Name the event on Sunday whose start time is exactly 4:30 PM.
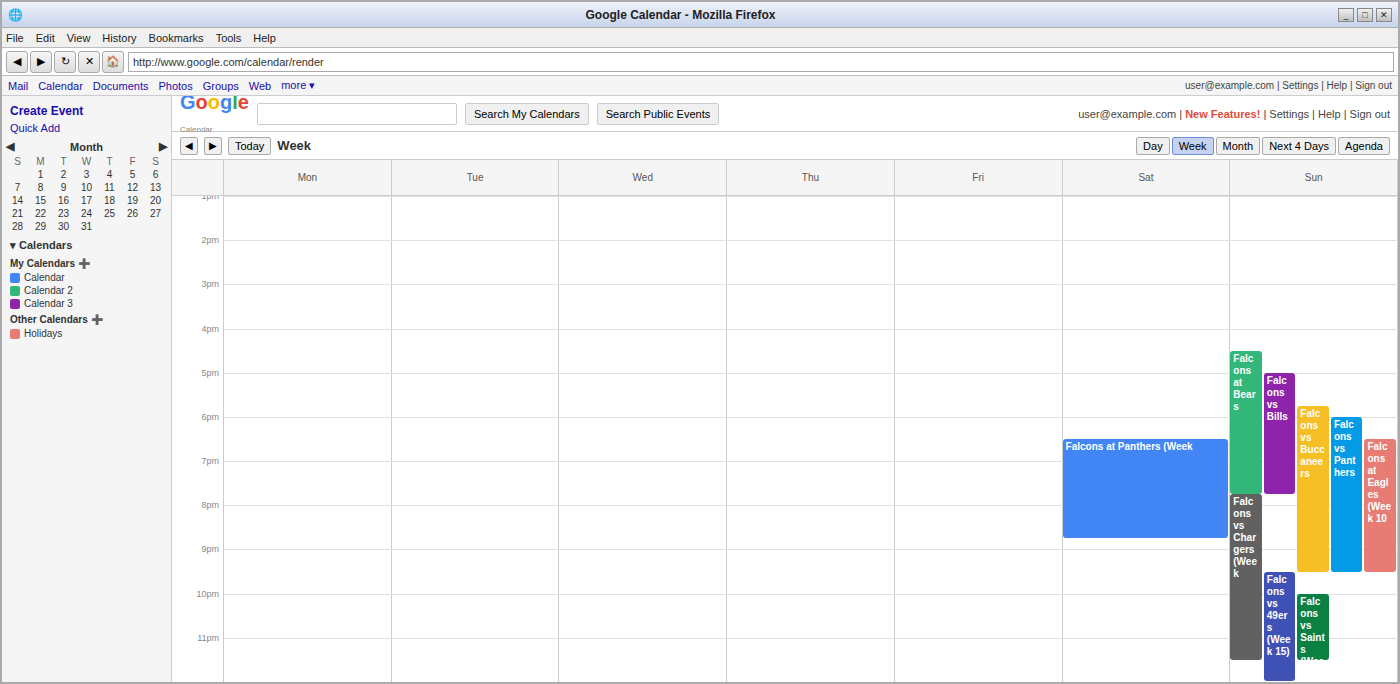
"Falcons at Bears"